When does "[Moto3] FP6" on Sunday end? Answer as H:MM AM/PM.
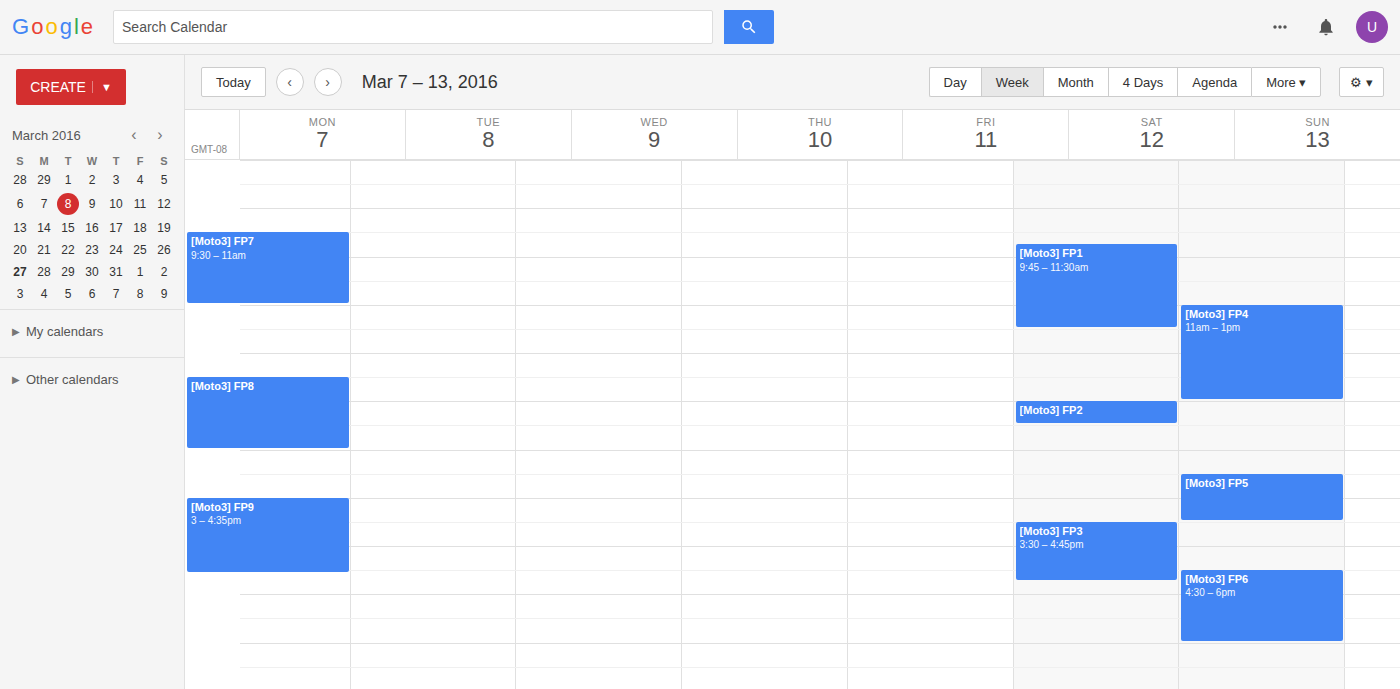
6:00 PM